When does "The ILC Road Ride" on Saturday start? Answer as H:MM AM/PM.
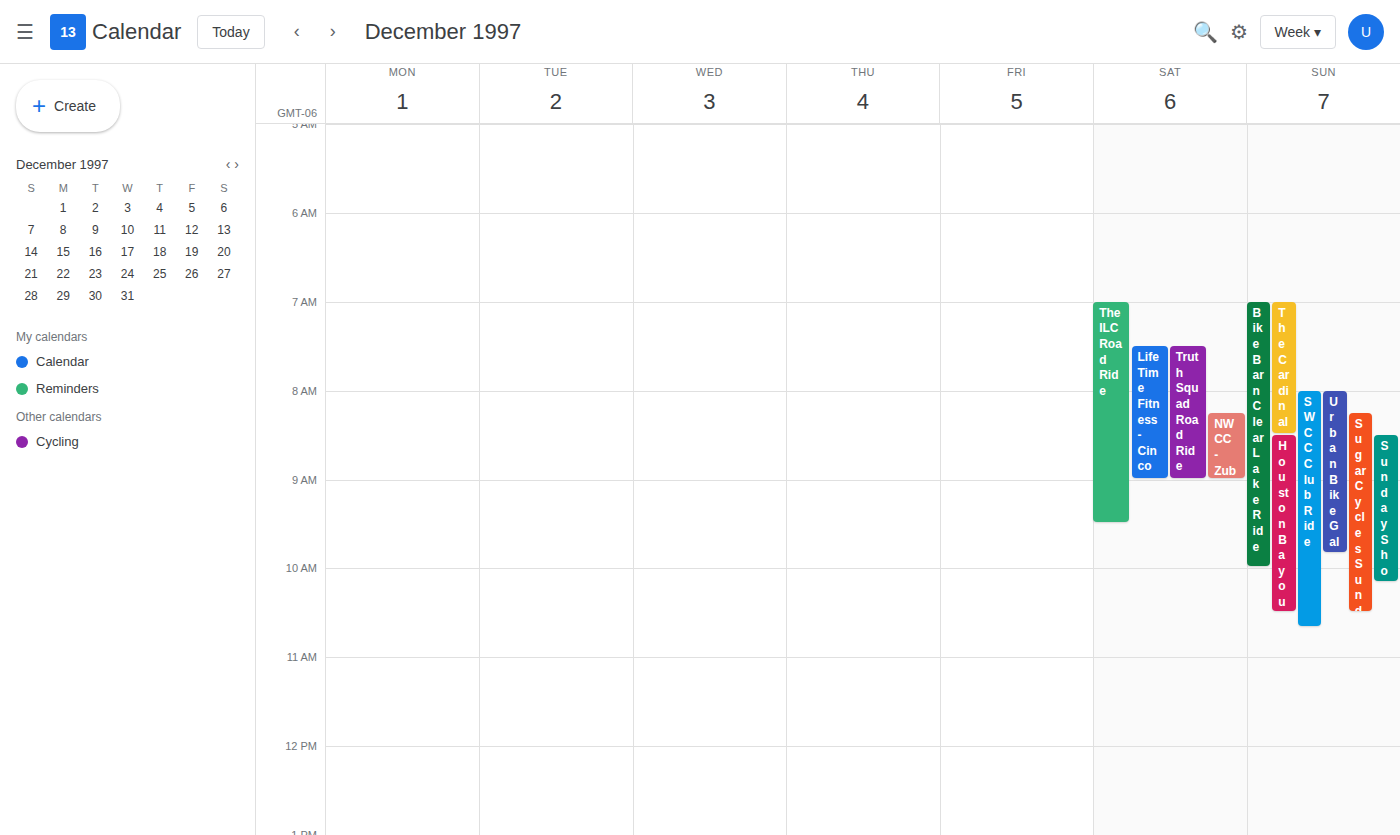
7:00 AM